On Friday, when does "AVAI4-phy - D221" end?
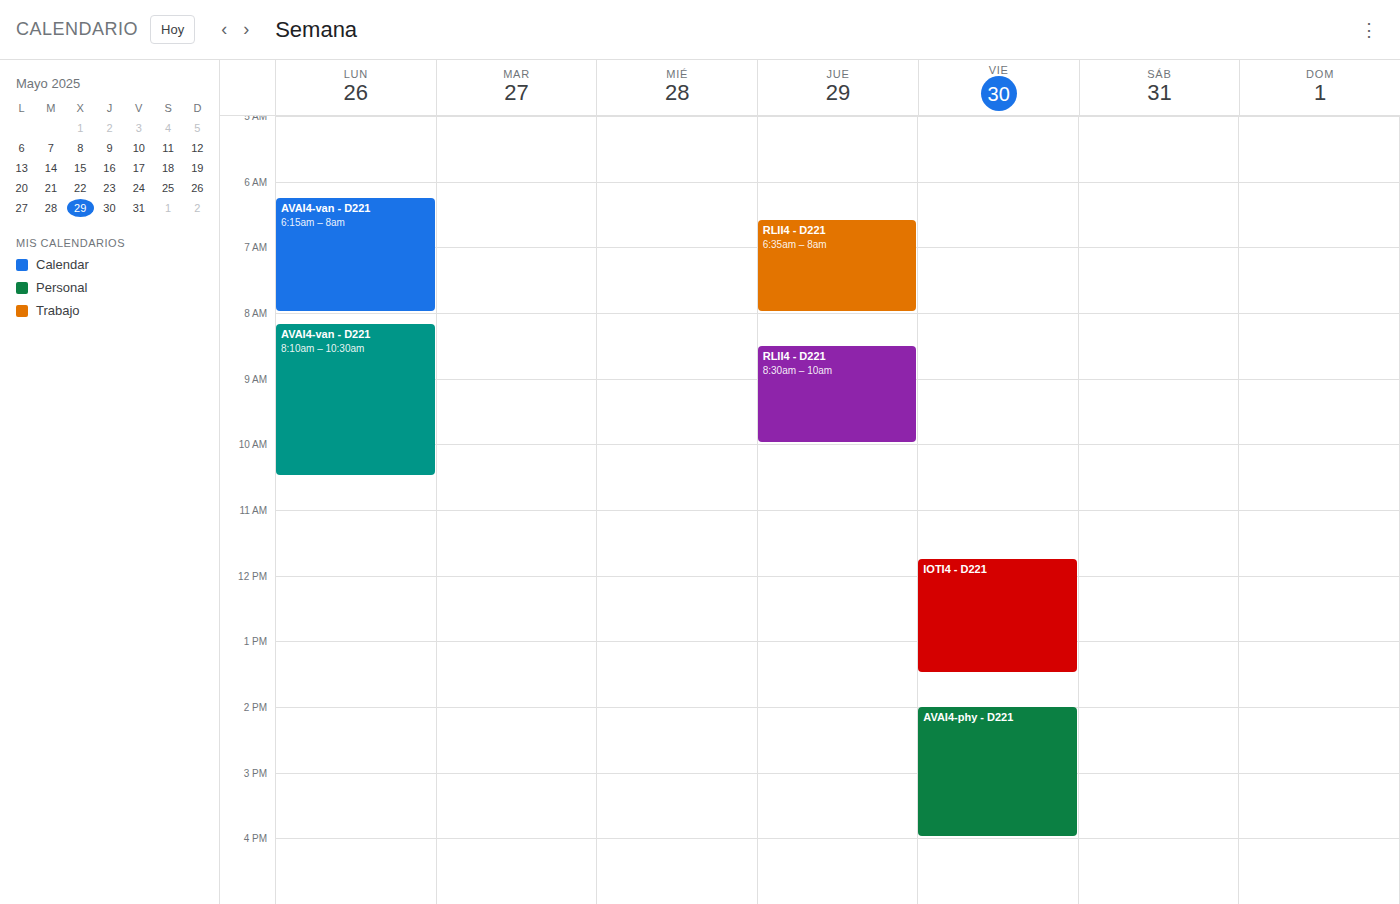
4:00 PM